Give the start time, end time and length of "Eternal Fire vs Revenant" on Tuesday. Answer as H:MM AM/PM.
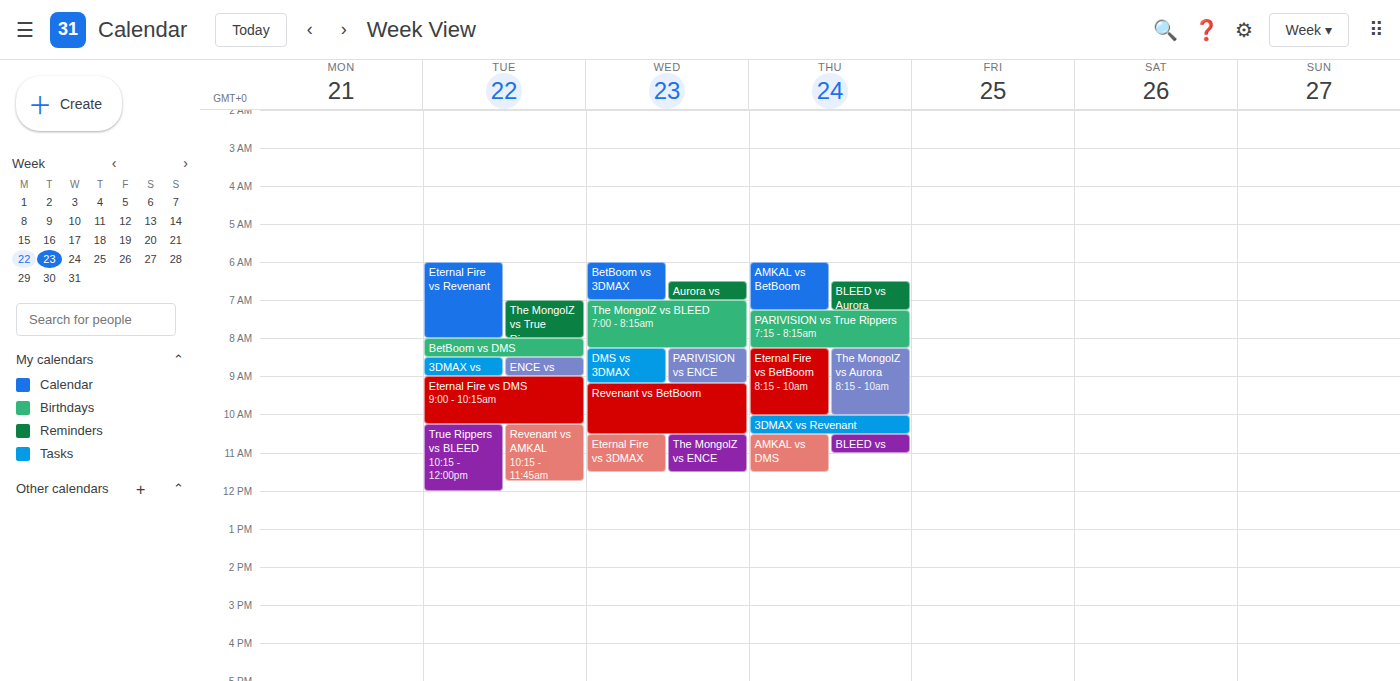
6:00 AM to 8:00 AM, 2 hours